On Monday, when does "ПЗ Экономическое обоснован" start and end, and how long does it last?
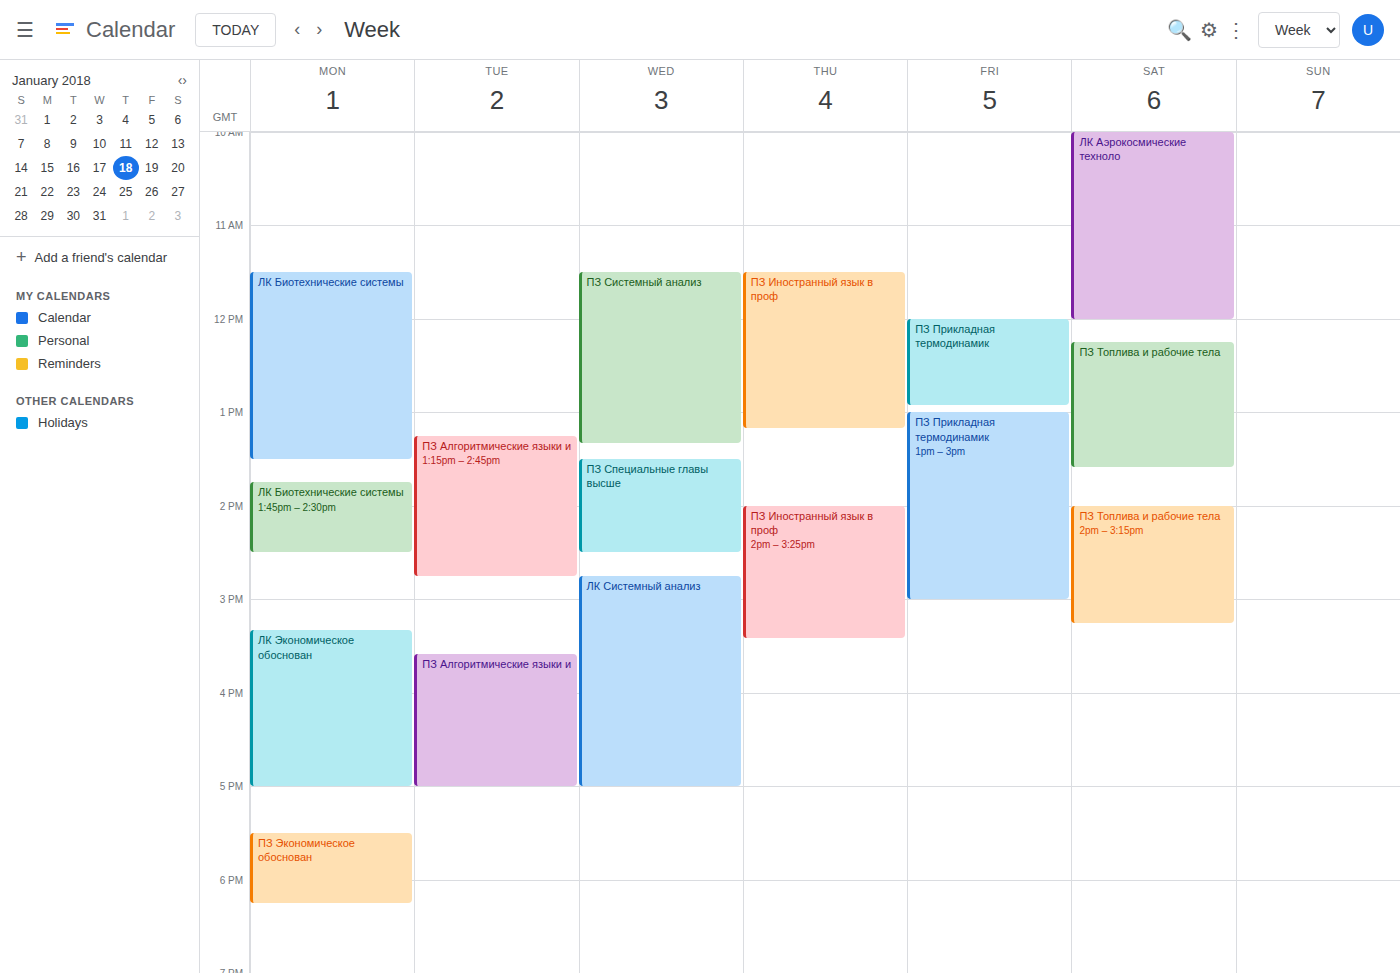
5:30 PM to 6:15 PM, 45 minutes